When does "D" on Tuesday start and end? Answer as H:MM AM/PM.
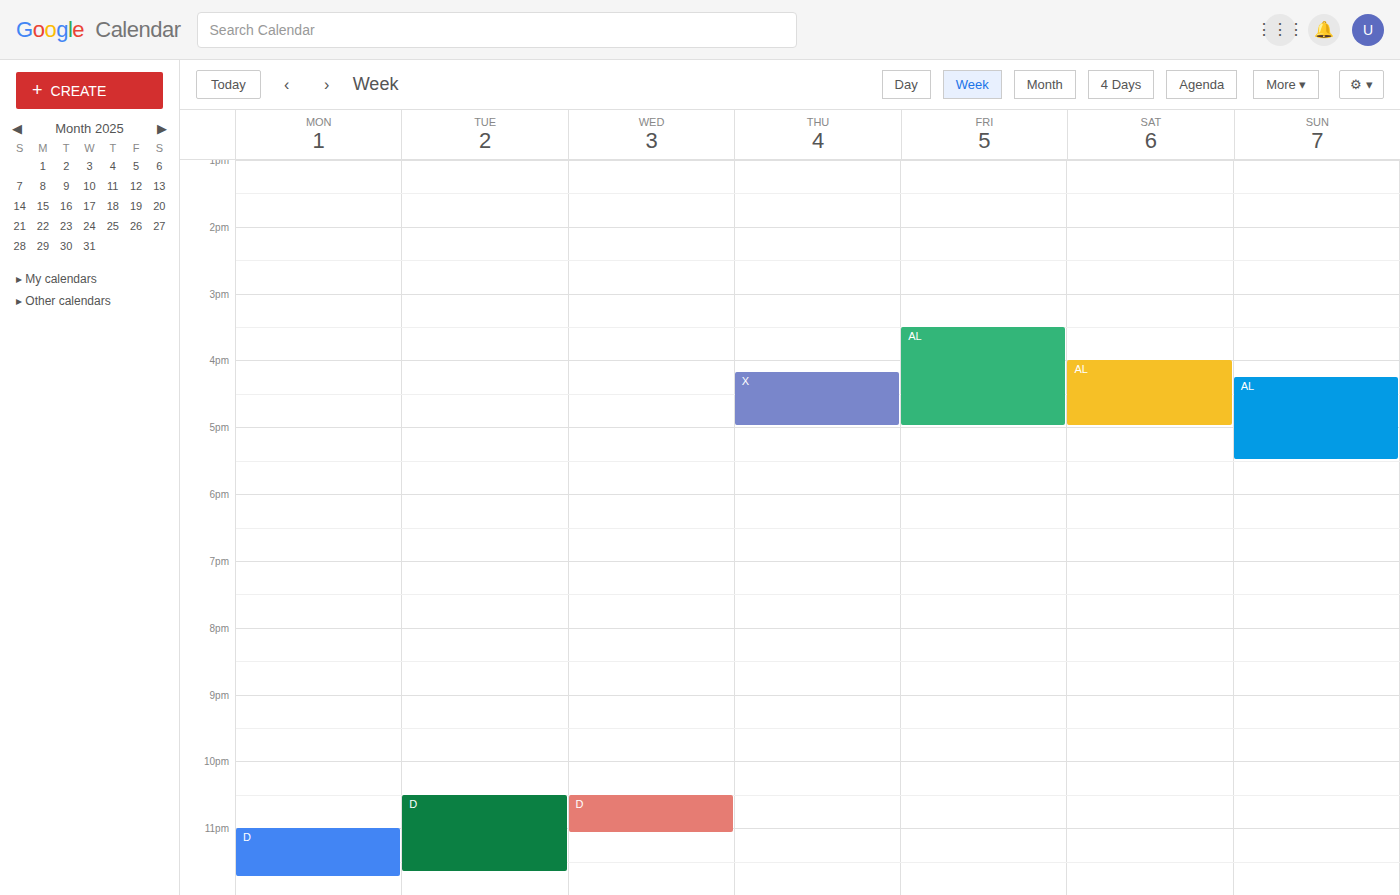
10:30 PM to 11:40 PM